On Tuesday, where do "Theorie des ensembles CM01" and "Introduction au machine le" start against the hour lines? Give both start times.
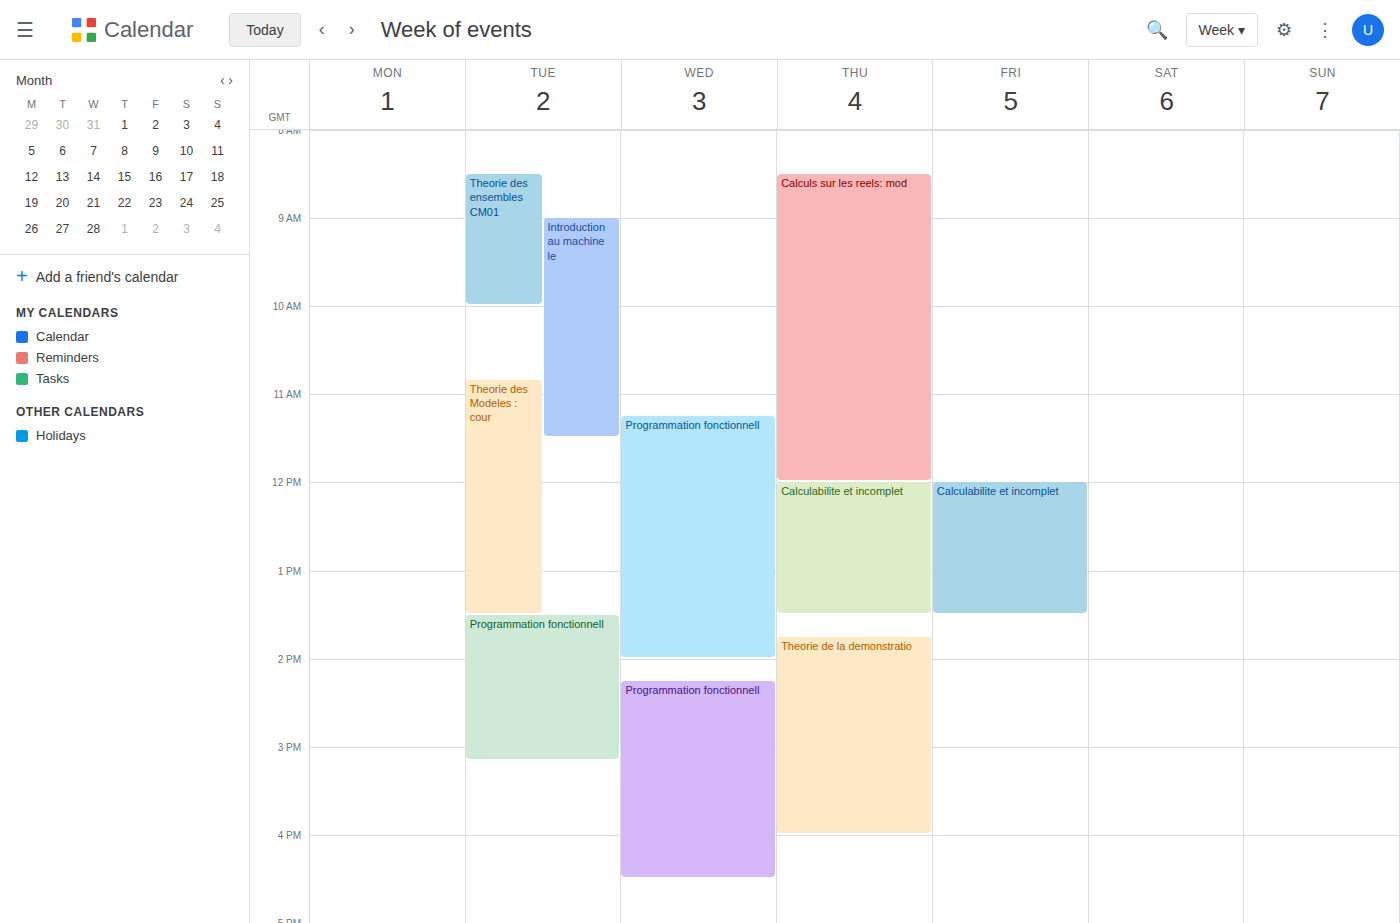
"Theorie des ensembles CM01": 08:30, halfway between the 08:00 and 09:00 lines. "Introduction au machine le": 09:00, exactly on the 09:00 line.